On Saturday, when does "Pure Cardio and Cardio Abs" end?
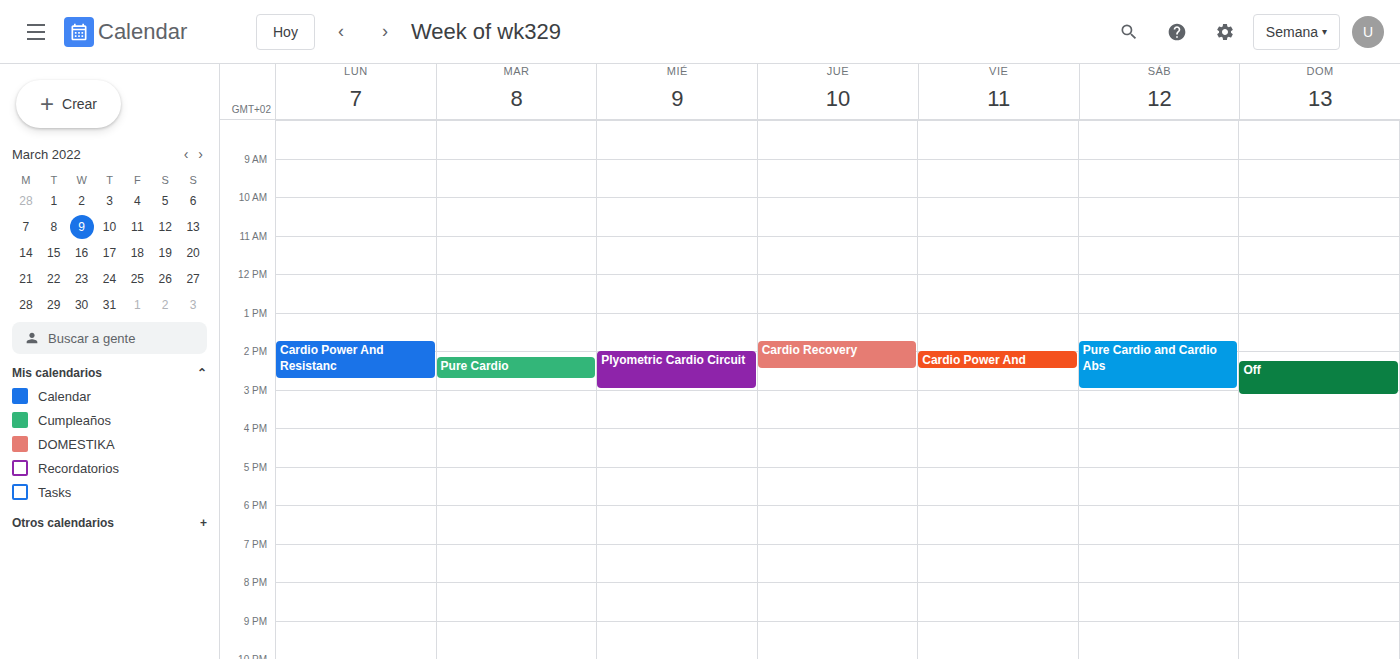
15:00